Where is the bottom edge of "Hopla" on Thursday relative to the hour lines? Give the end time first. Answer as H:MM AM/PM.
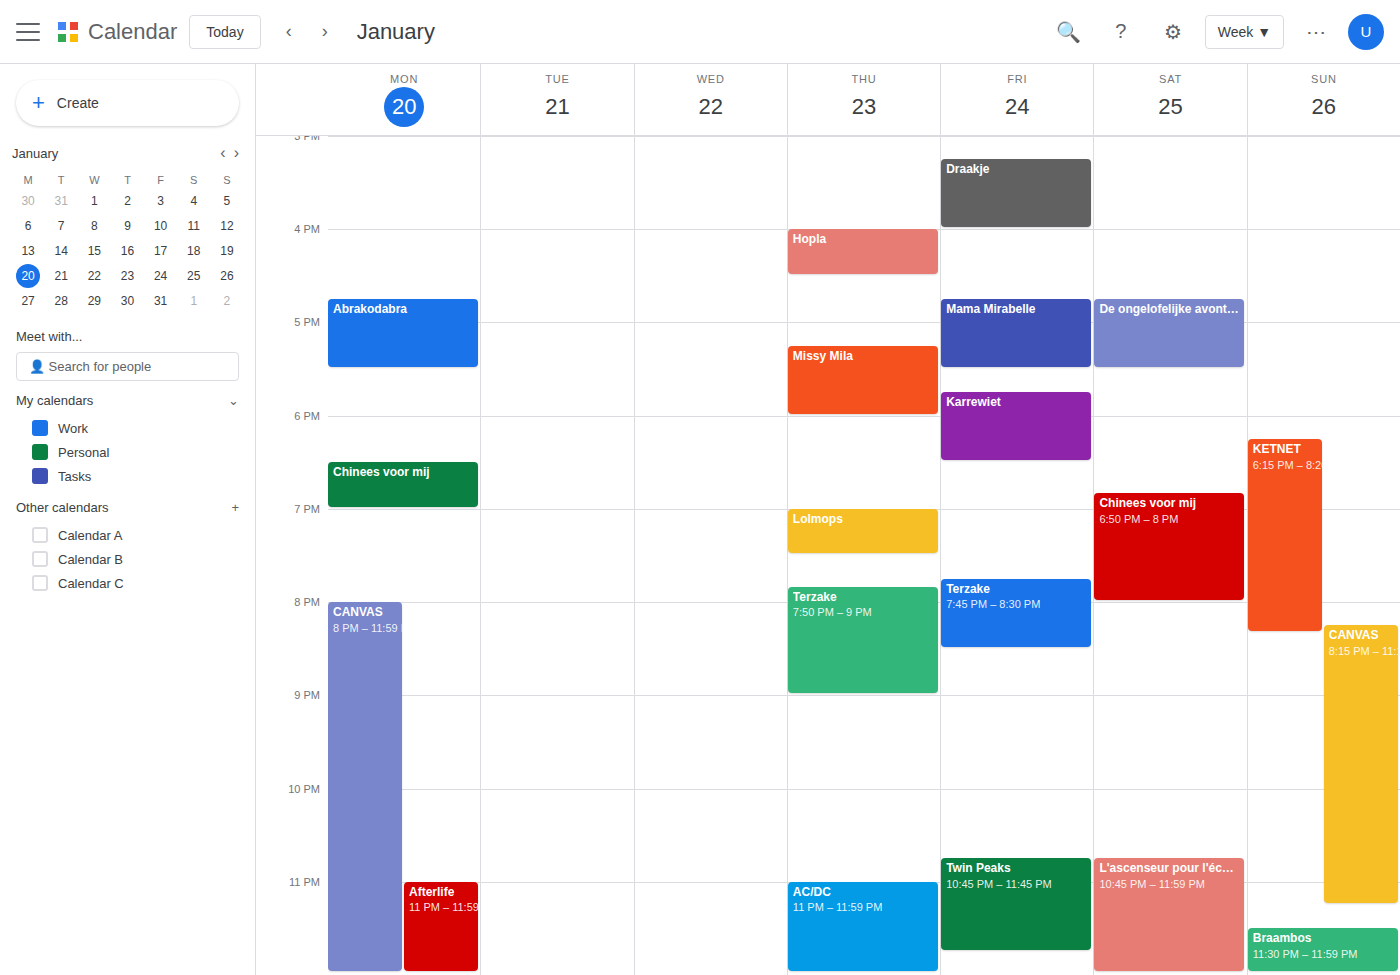
4:30 PM -- halfway between the 4 PM and 5 PM lines.